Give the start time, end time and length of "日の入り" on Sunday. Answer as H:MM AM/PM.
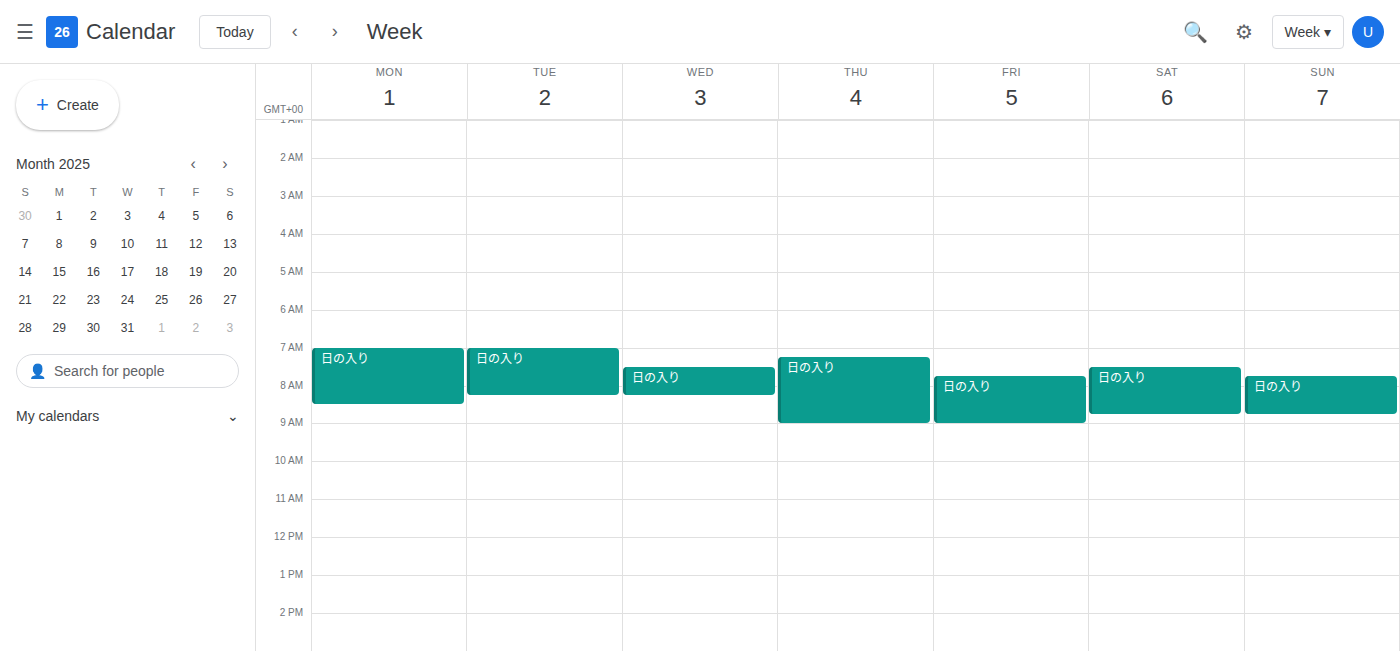
7:45 AM to 8:45 AM, 1 hour